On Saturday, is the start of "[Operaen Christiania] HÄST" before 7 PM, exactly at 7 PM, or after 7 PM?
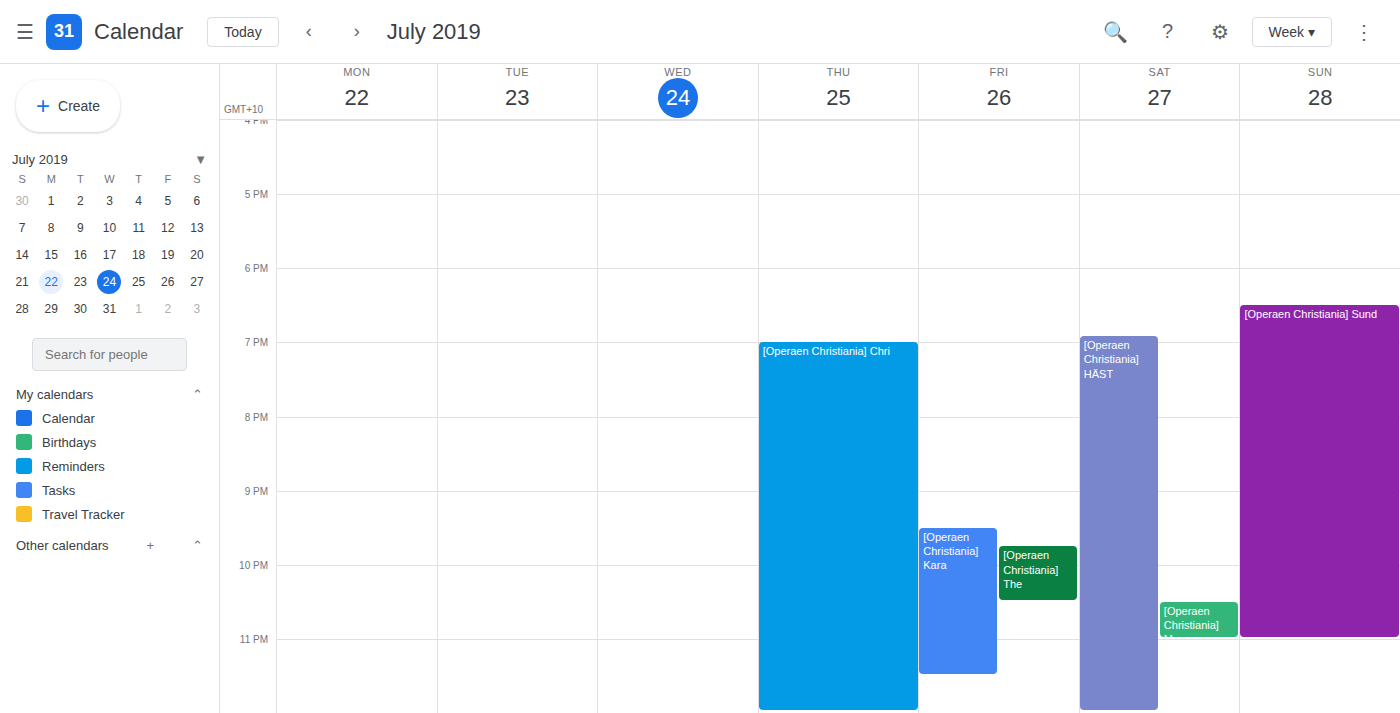
6:55 PM -- before 7 PM, 5 minutes above the 7 PM line.